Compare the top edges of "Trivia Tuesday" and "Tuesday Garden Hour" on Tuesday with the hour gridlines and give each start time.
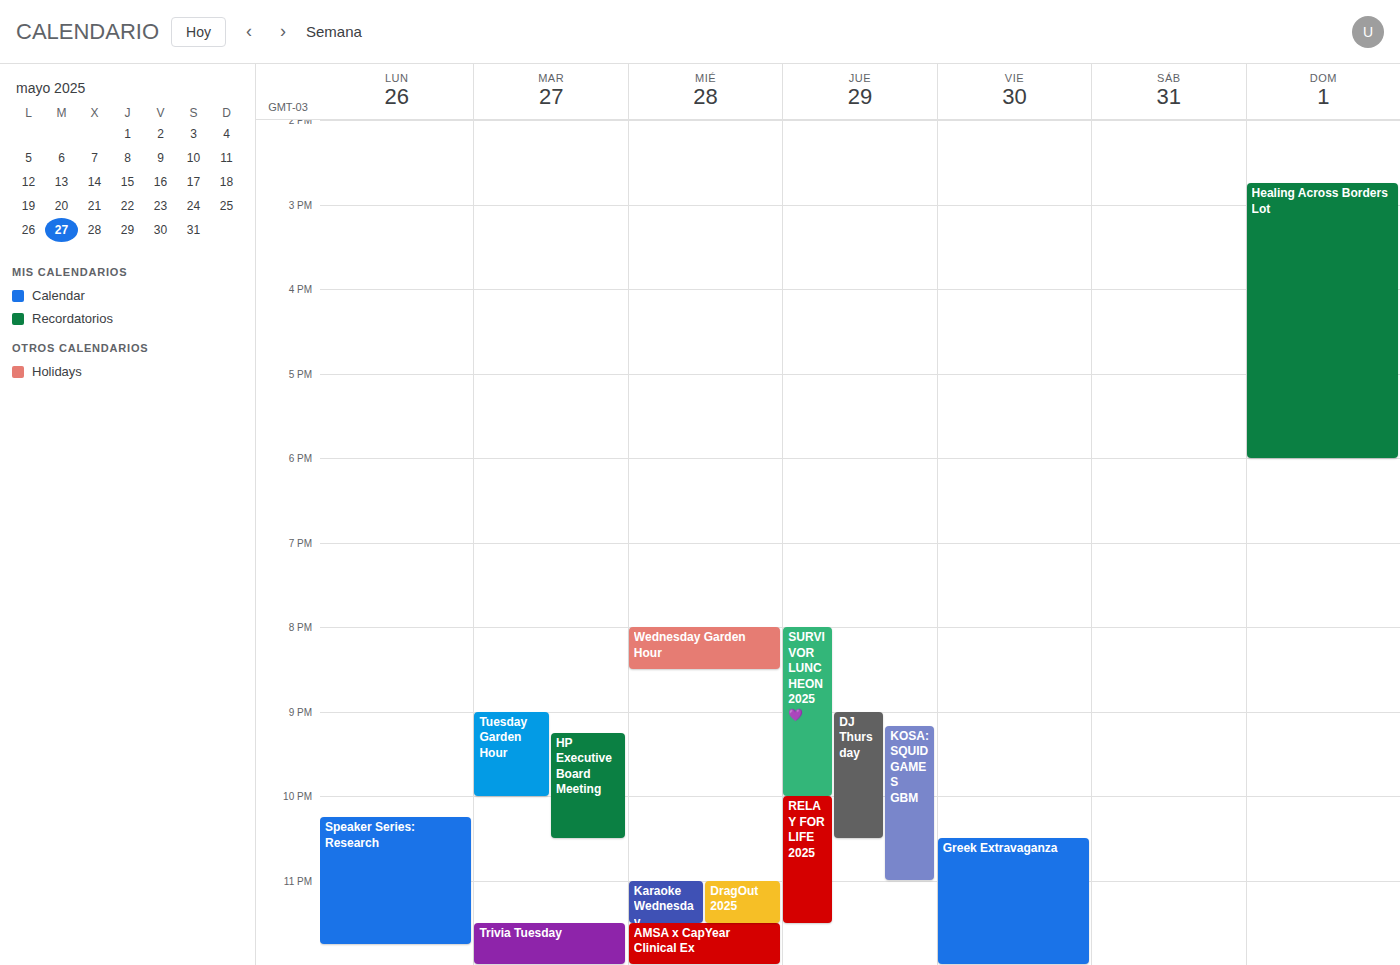
"Trivia Tuesday": 11:30 PM, halfway between the 11 PM and 12 AM lines. "Tuesday Garden Hour": 9:00 PM, exactly on the 9 PM line.